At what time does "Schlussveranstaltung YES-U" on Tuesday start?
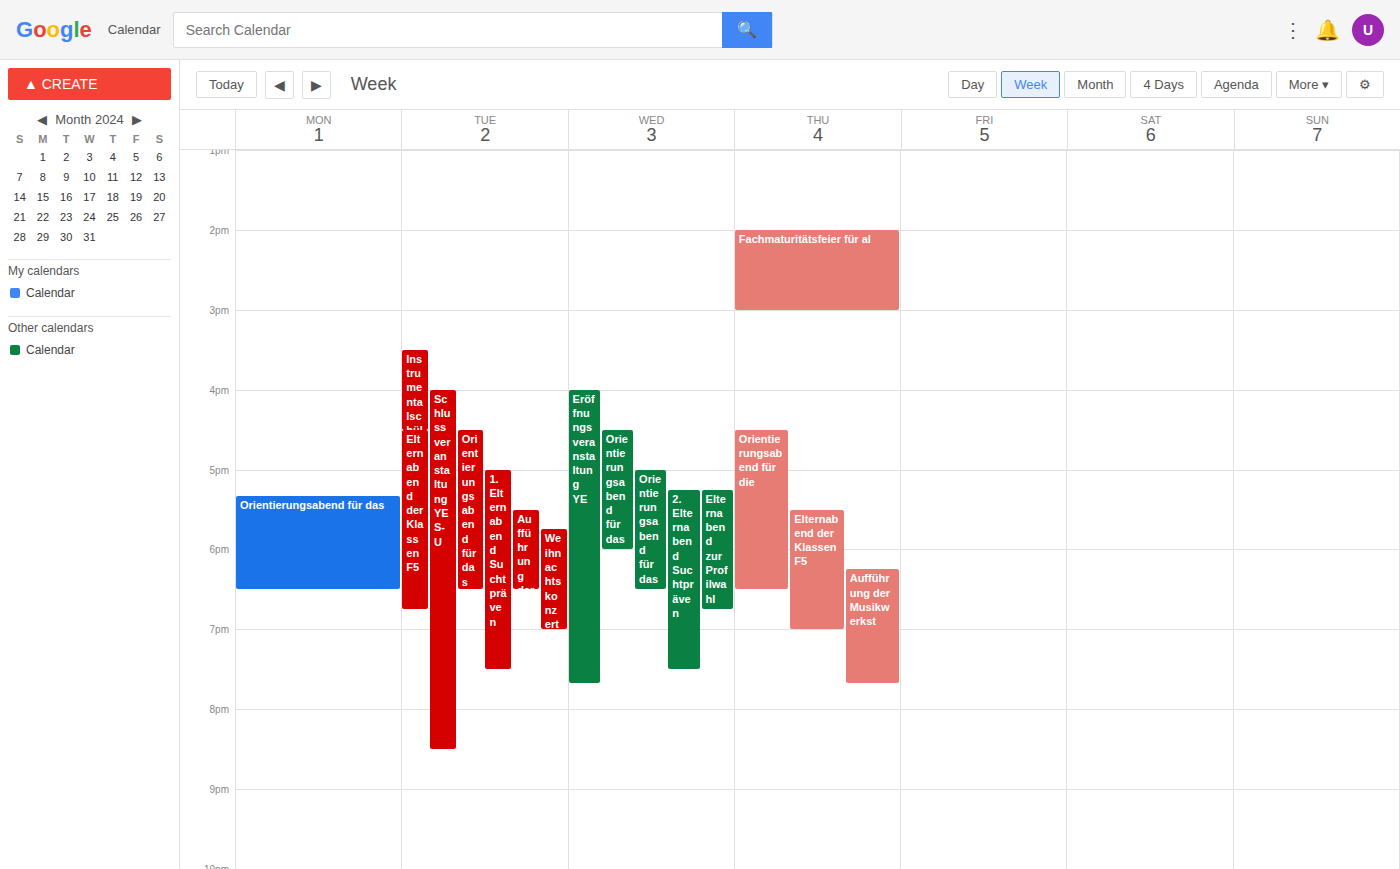
4:00 PM